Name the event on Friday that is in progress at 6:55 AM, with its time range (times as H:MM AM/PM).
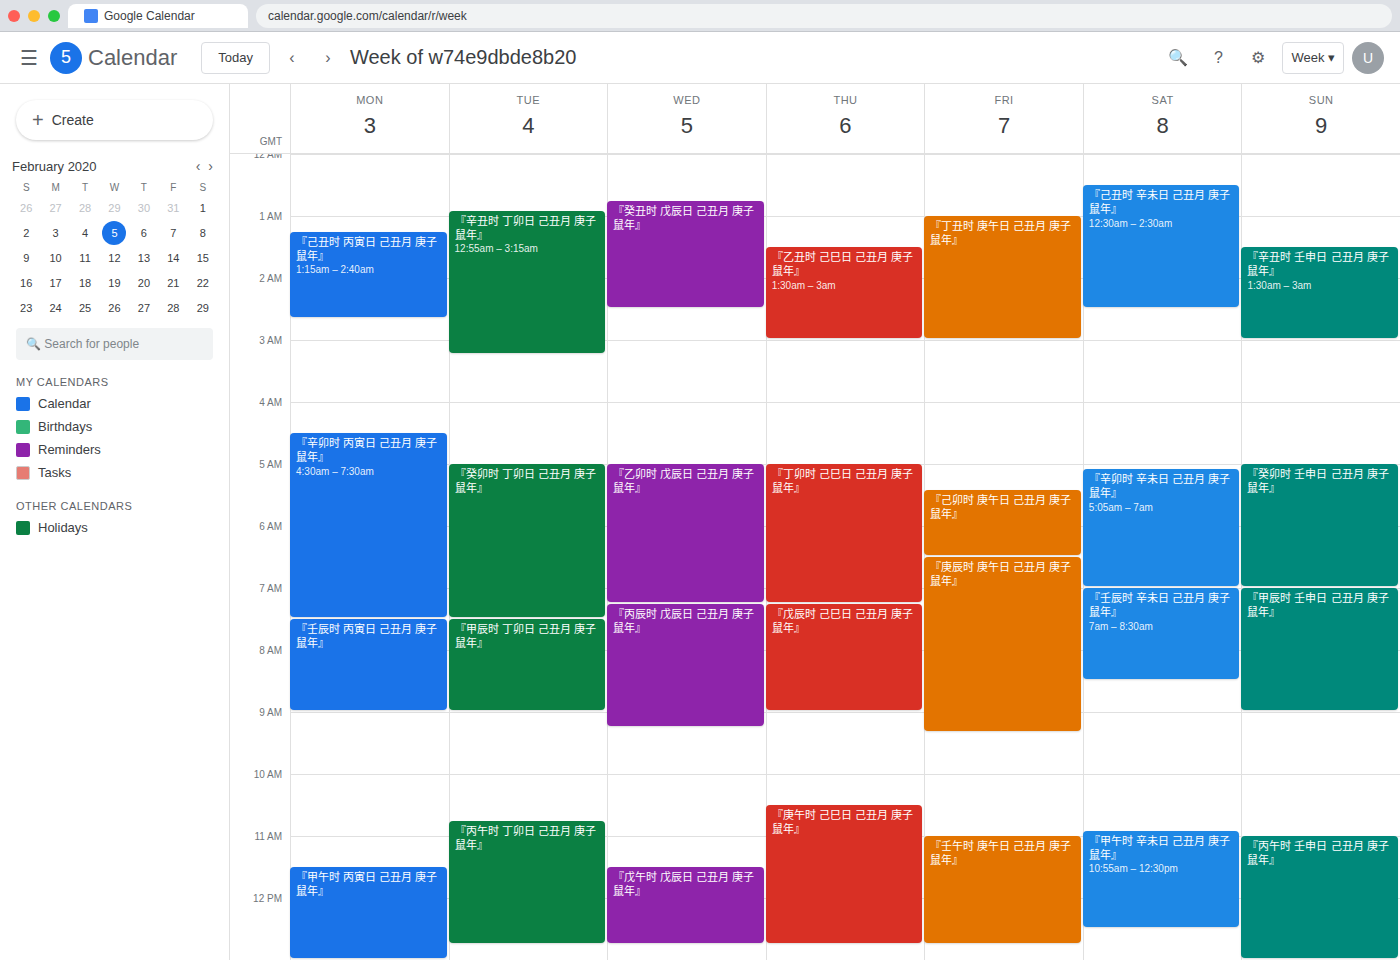
"『庚辰时 庚午日 己丑月 庚子鼠年』", 6:30 AM to 9:20 AM